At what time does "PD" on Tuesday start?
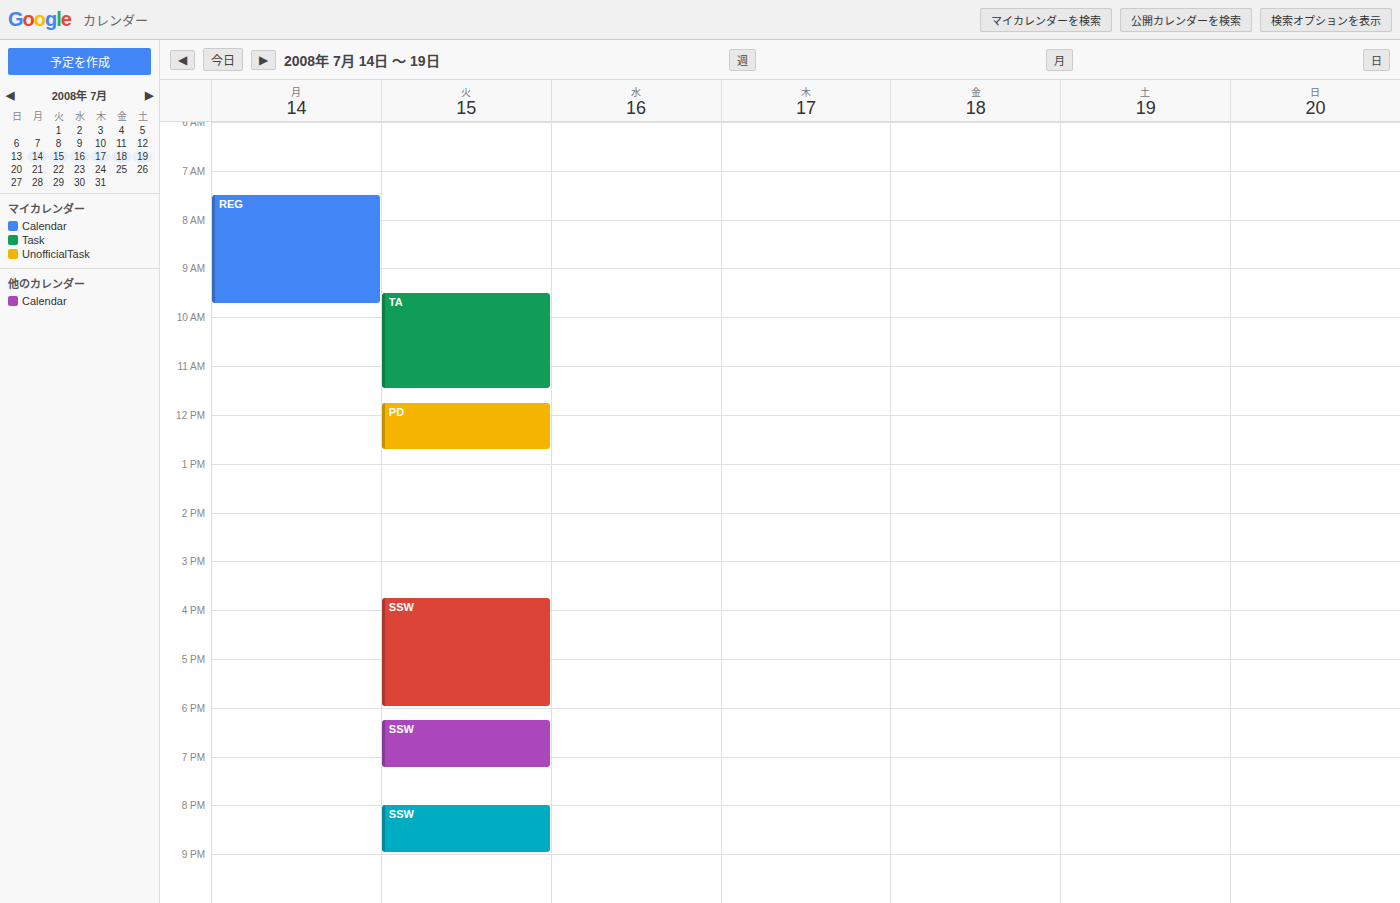
11:45 AM